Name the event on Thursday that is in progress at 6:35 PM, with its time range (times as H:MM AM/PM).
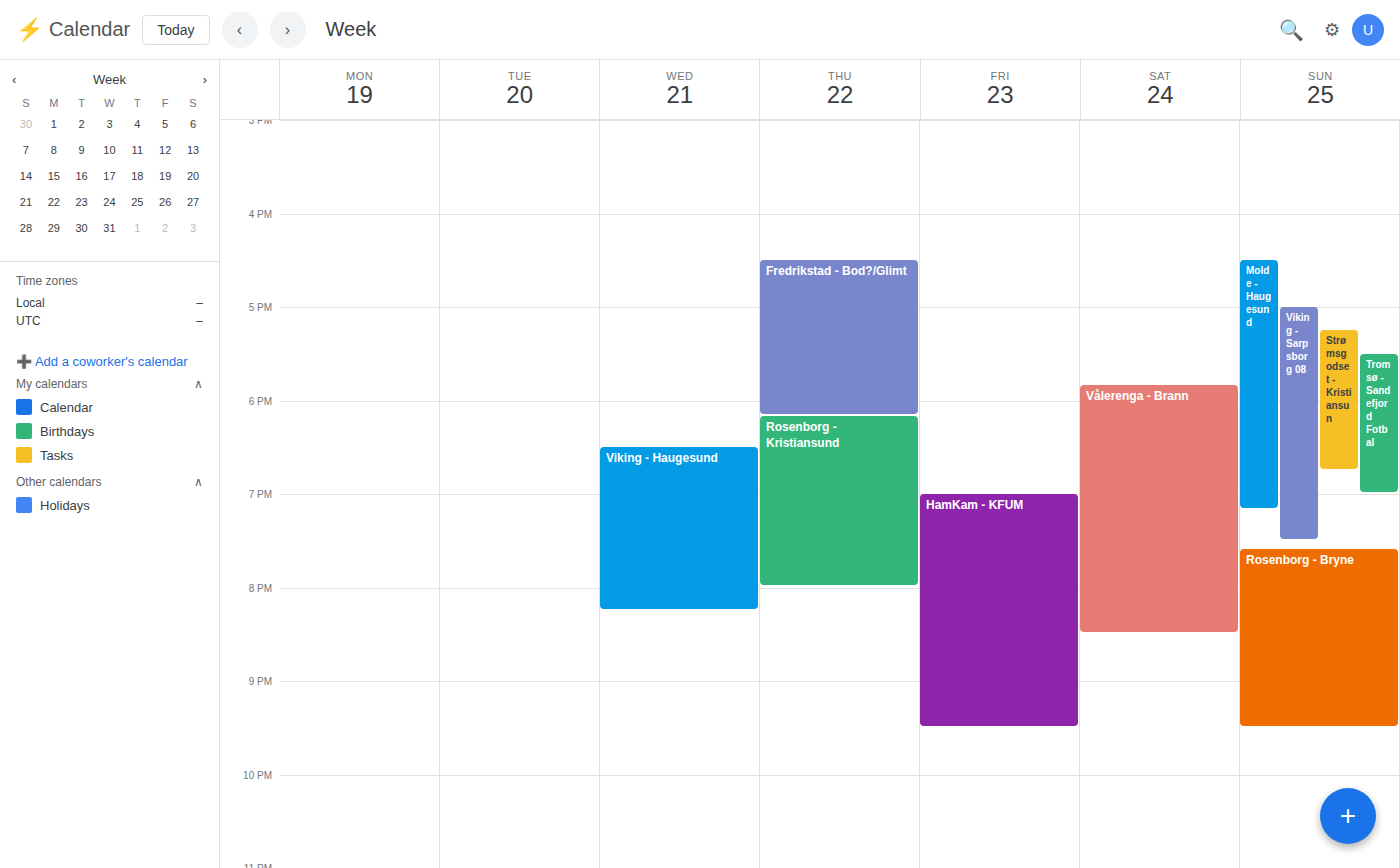
"Rosenborg - Kristiansund", 6:10 PM to 8:00 PM